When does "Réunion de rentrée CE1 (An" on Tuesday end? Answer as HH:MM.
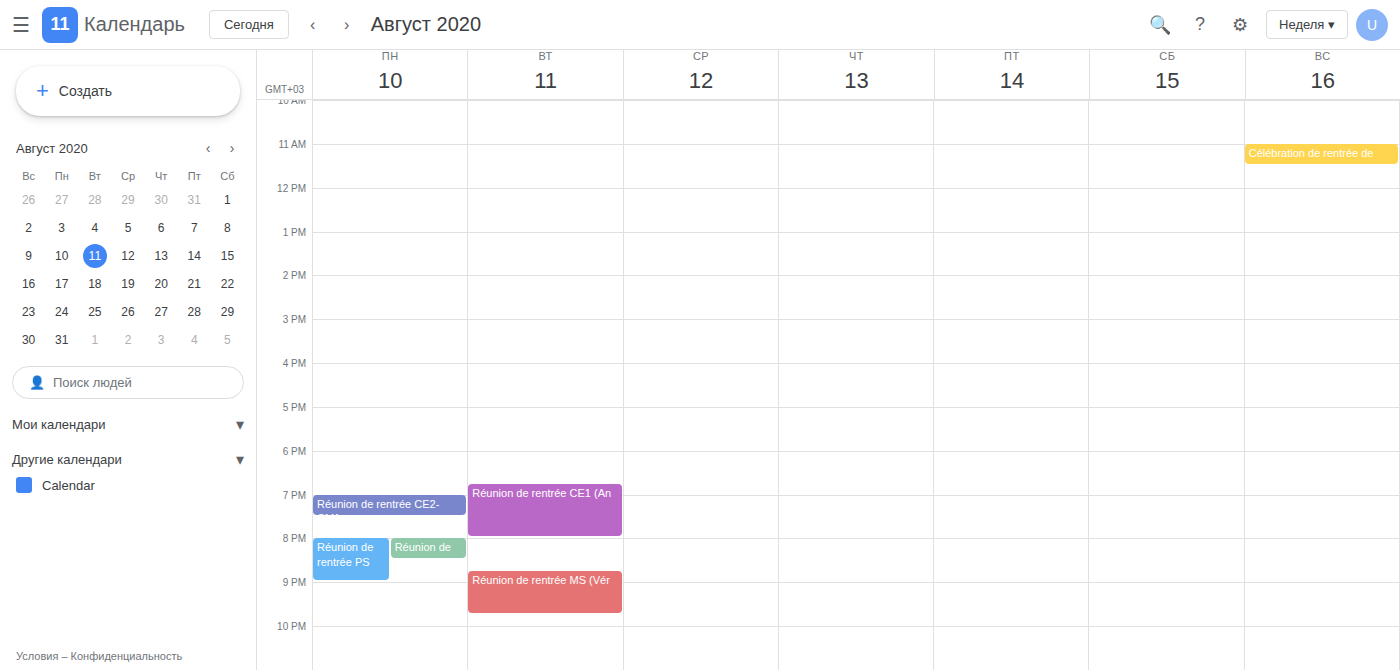
20:00